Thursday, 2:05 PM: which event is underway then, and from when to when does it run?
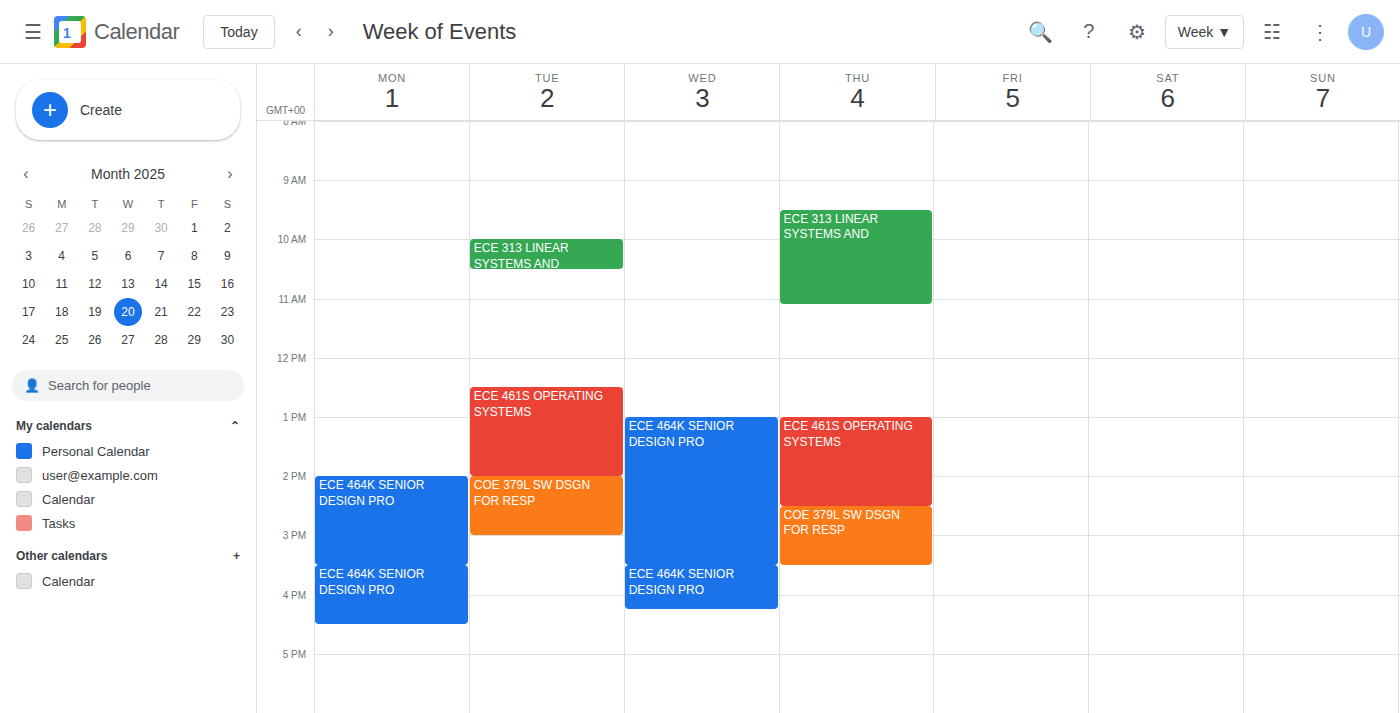
"ECE 461S OPERATING SYSTEMS", 1:00 PM to 2:30 PM